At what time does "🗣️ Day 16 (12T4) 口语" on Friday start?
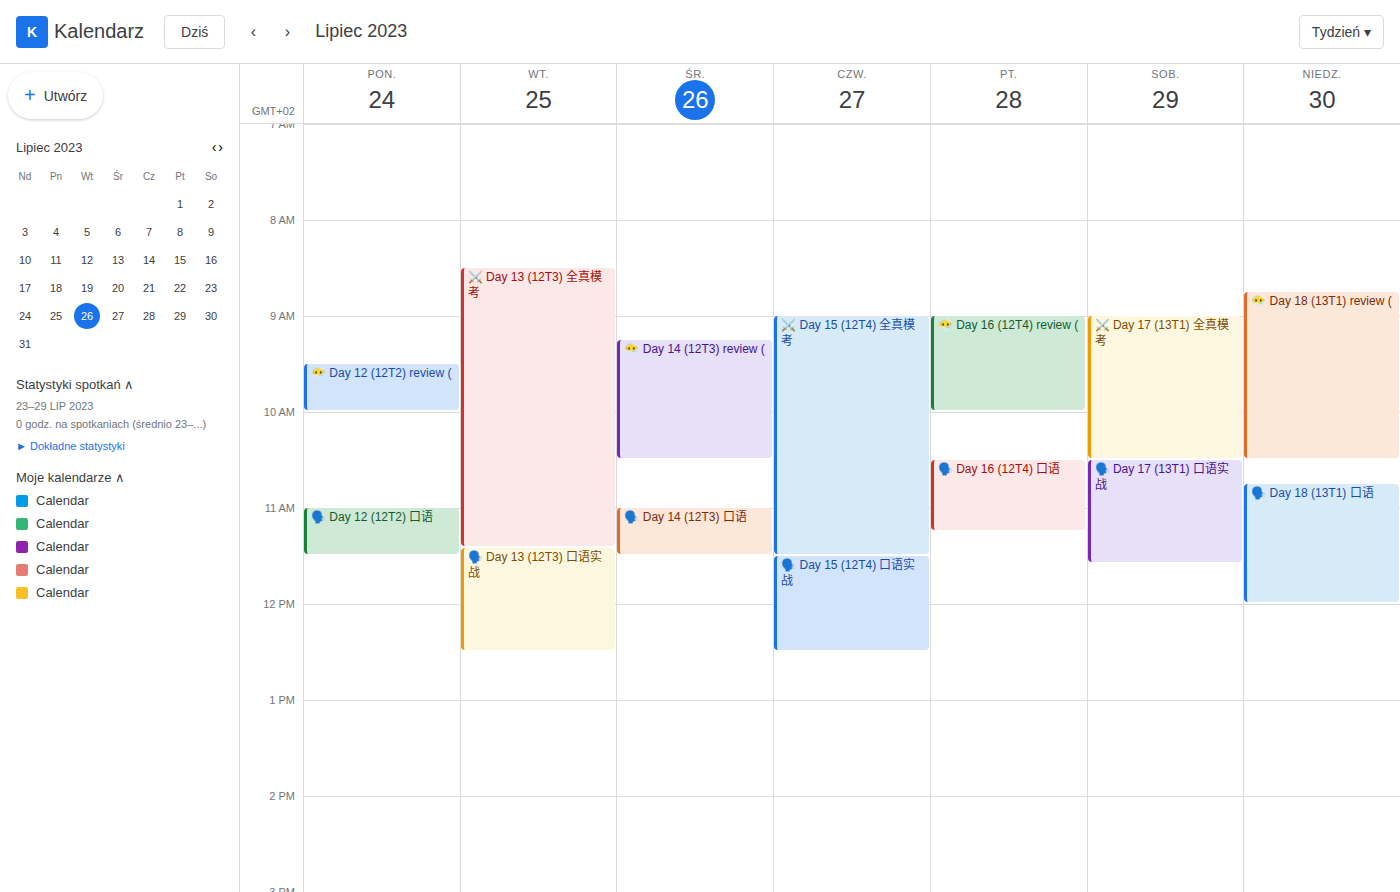
10:30 AM